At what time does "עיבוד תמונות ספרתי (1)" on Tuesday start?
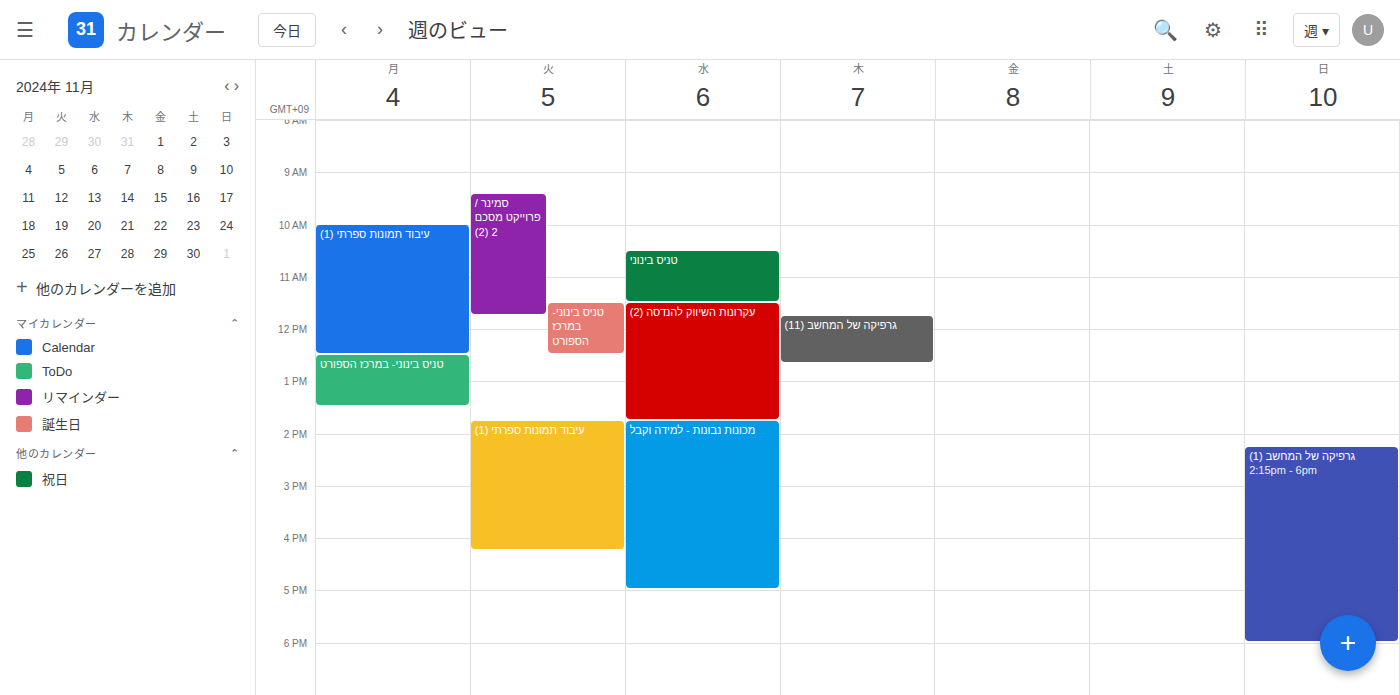
13:45